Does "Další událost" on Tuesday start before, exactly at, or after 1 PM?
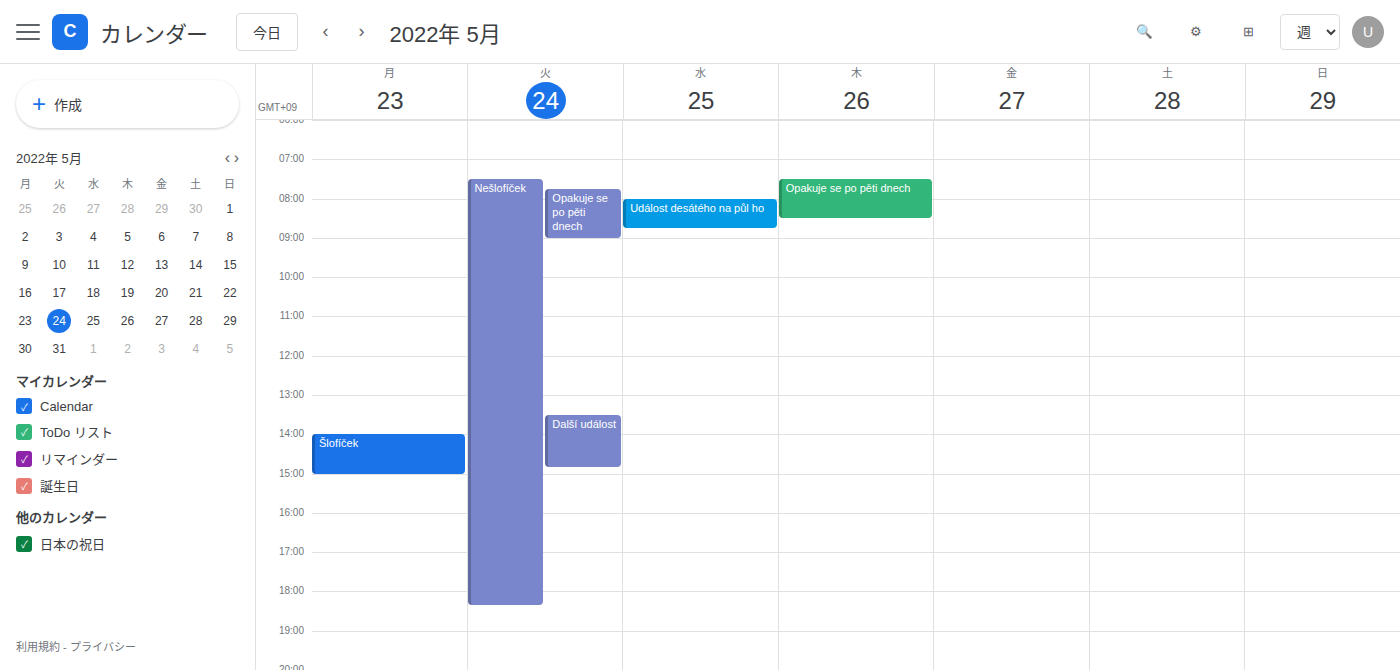
1:30 PM -- after 1 PM, 30 minutes below the 1 PM line.